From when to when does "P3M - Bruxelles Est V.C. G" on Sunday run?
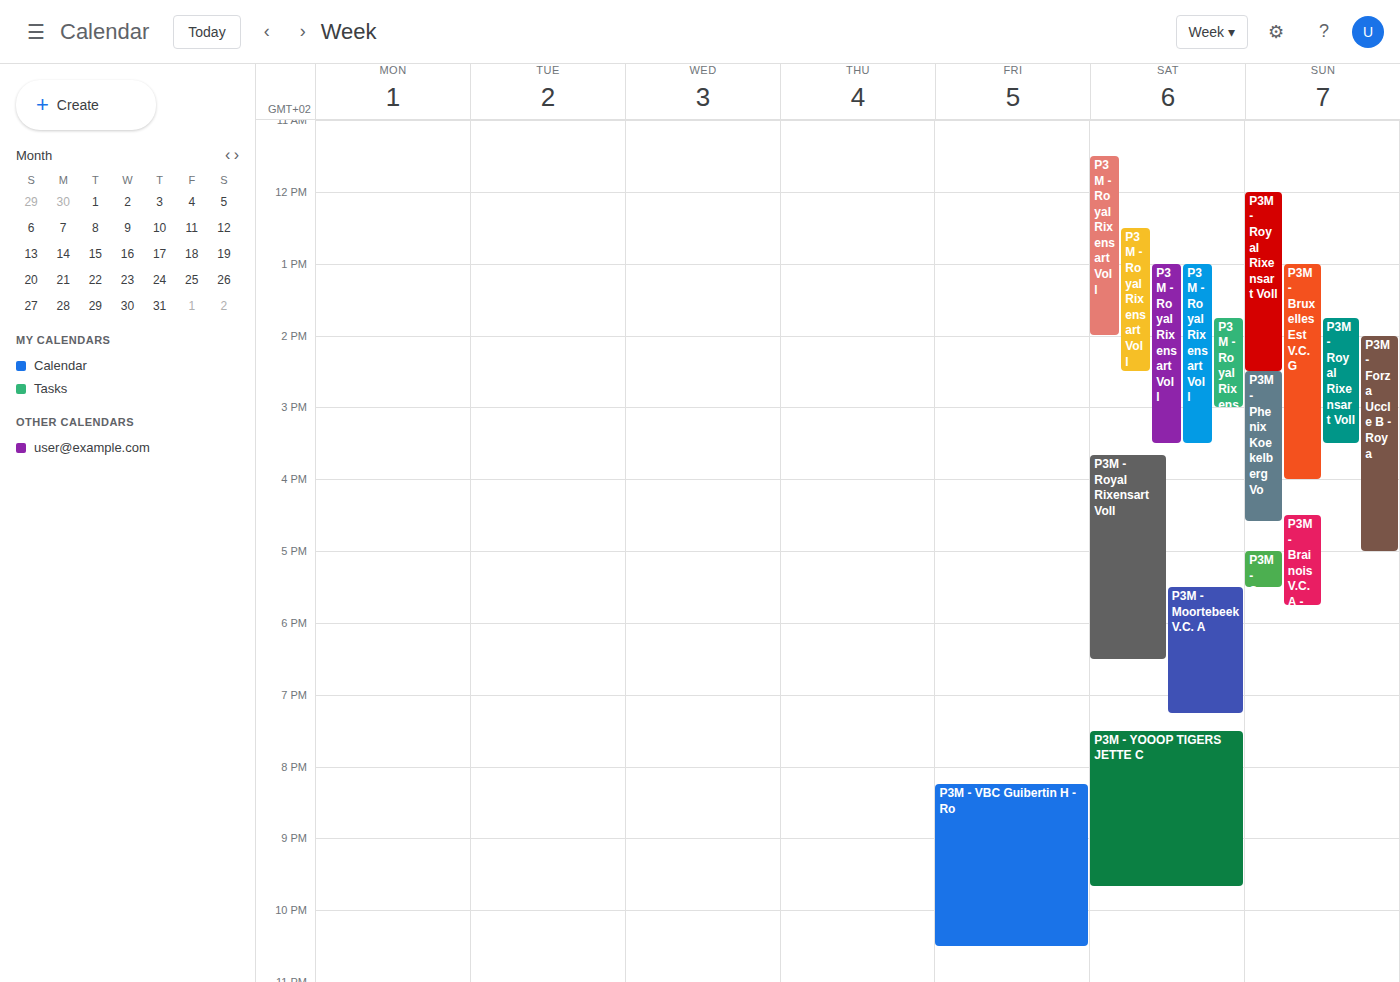
1:00 PM to 4:00 PM